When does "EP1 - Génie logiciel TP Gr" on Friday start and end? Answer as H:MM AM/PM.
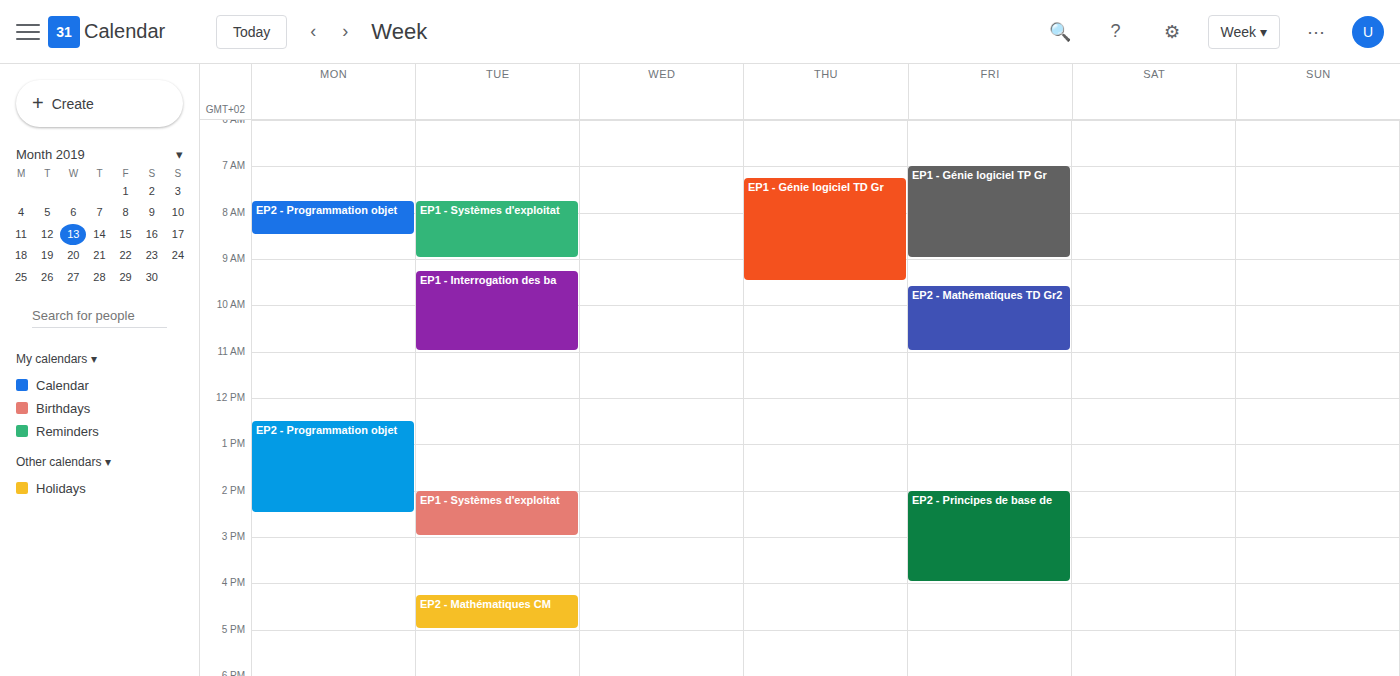
7:00 AM to 9:00 AM